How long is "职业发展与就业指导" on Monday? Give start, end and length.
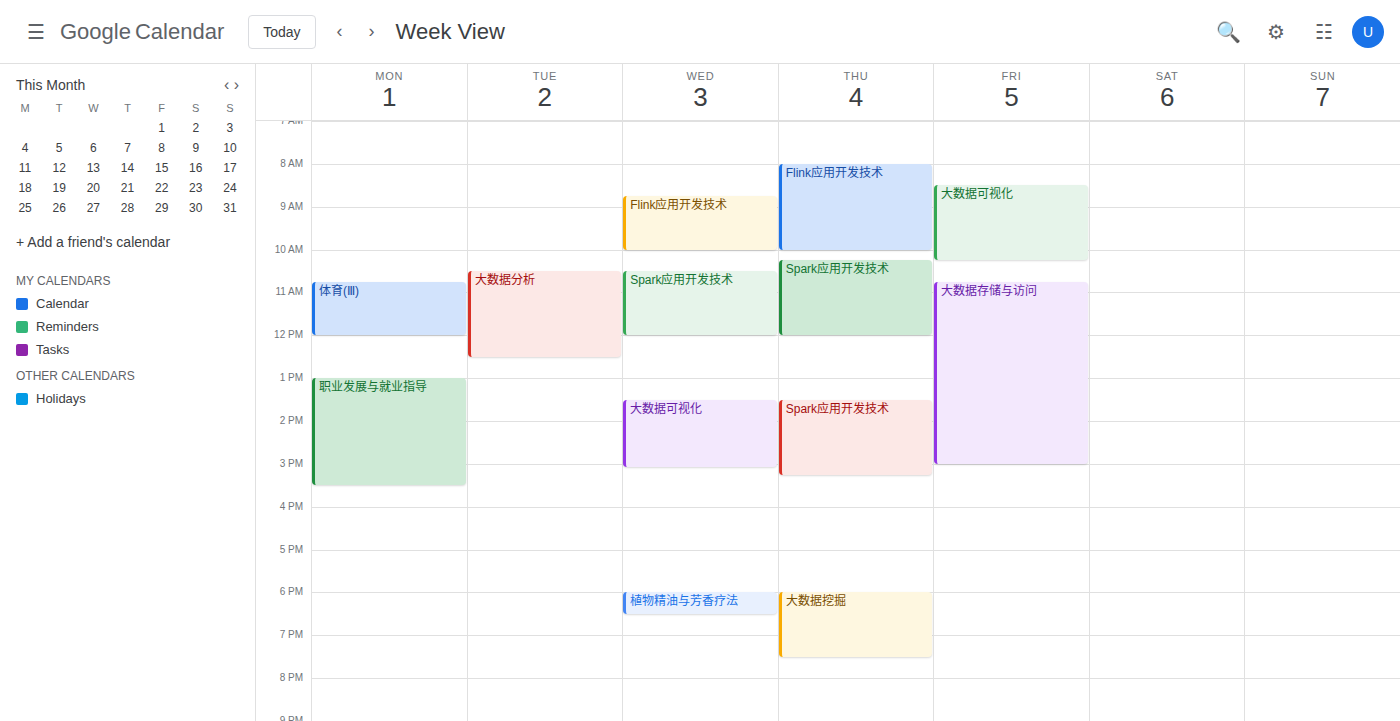
1:00 PM to 3:30 PM, 2 hours 30 minutes